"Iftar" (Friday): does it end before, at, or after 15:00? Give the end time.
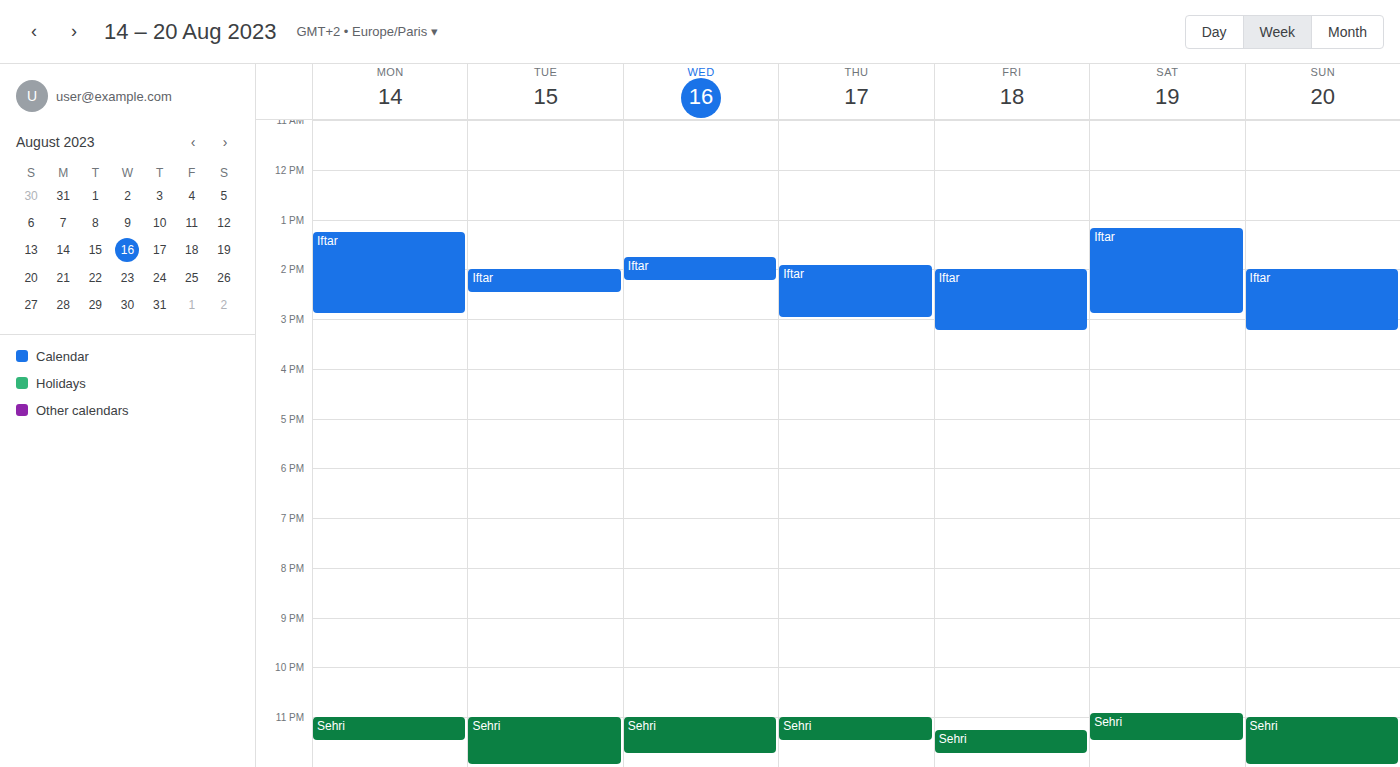
15:15 -- after 15:00, 15 minutes below the 15:00 line.